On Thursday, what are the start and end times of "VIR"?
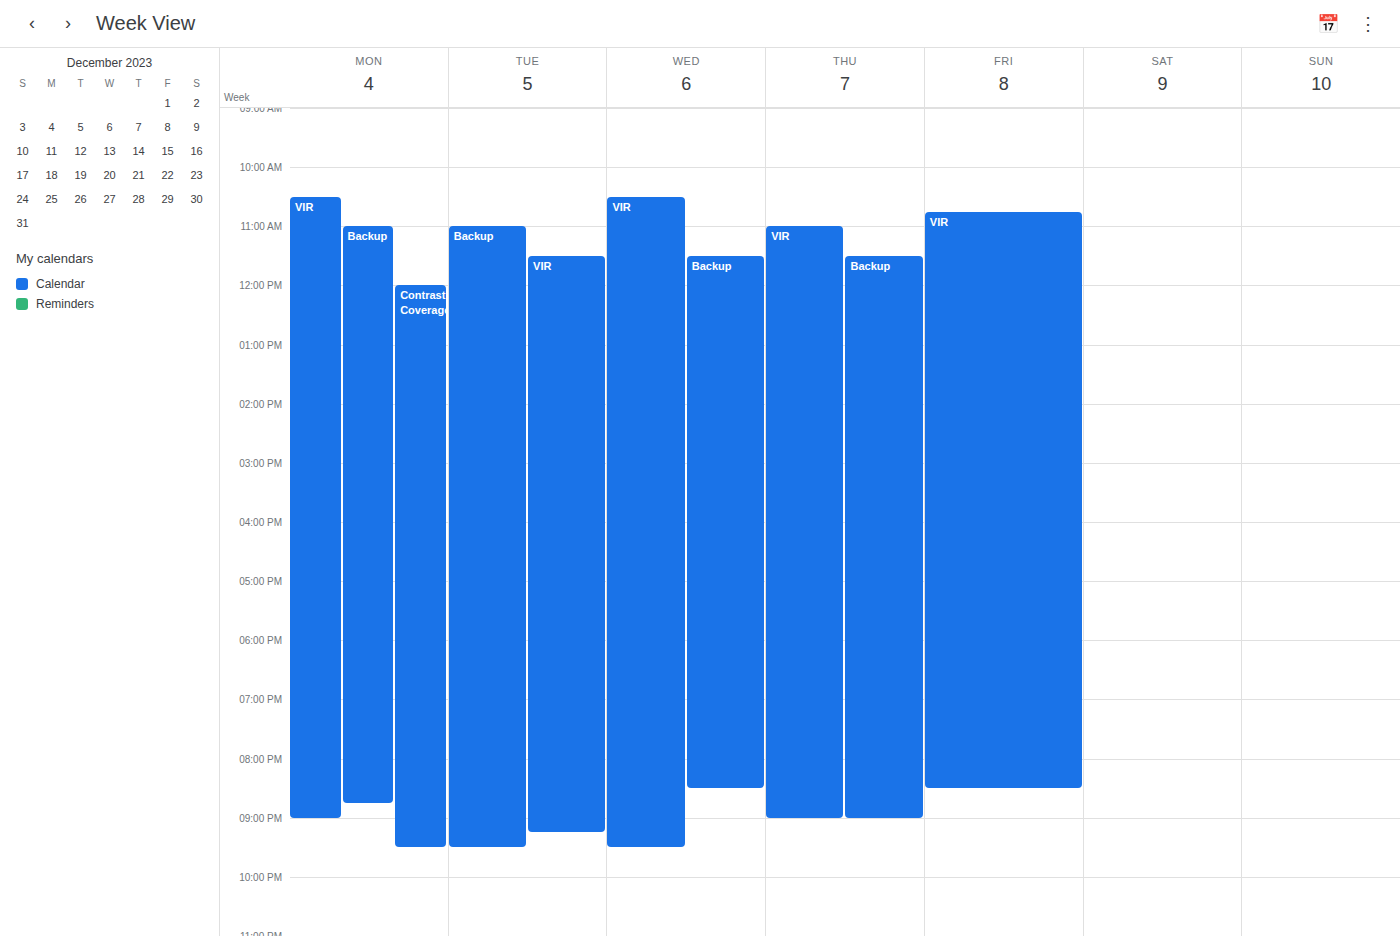
11:00 to 21:00